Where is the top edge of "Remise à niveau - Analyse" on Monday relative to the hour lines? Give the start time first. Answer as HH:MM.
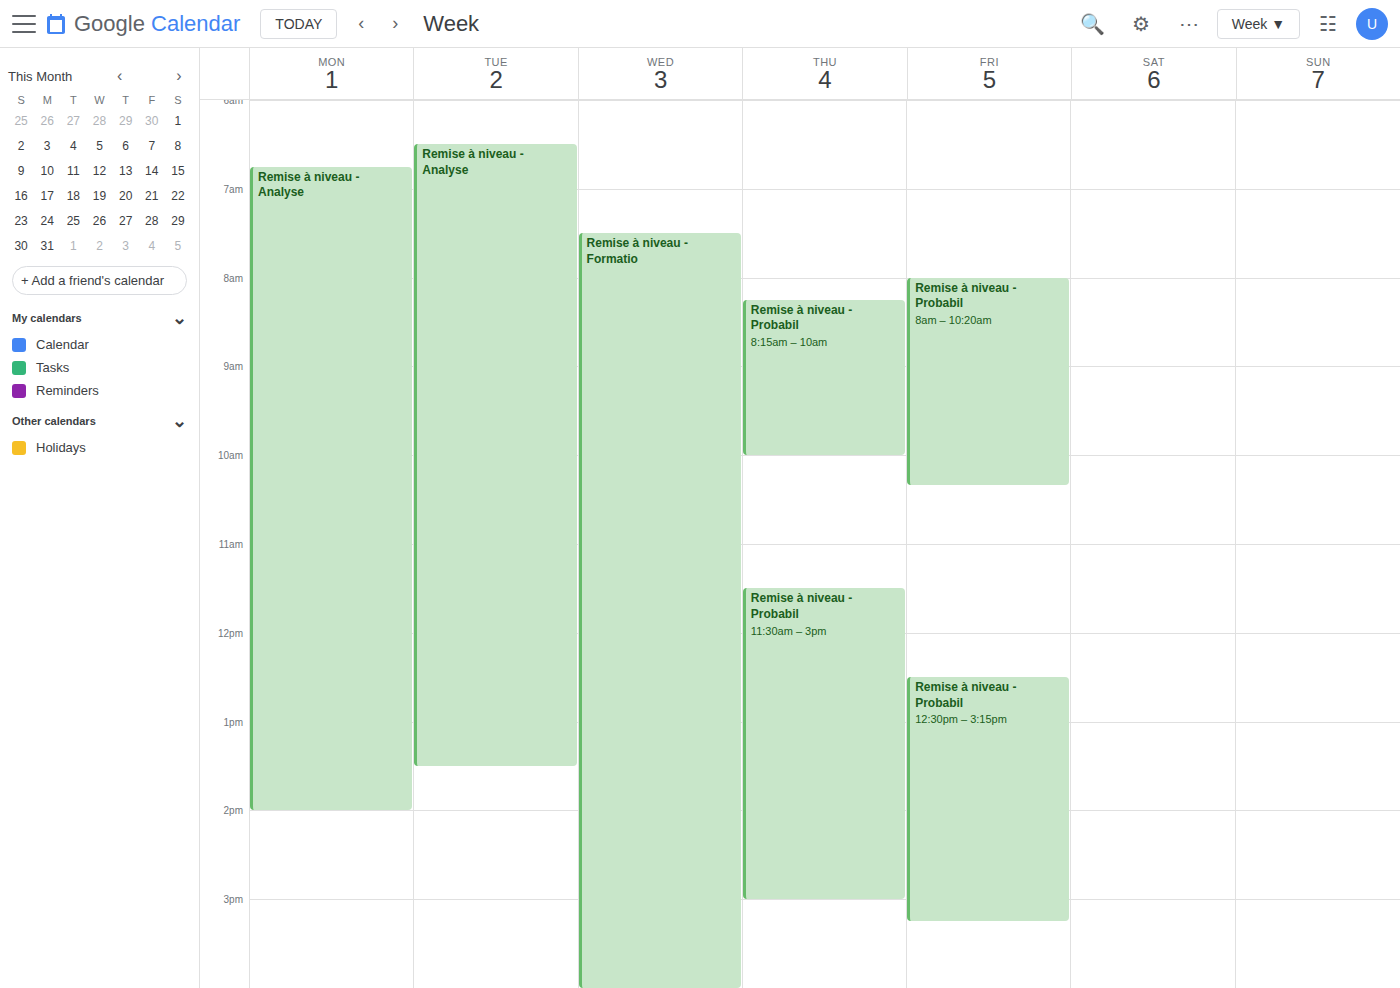
06:45 -- neither: three quarters of the way from the 06:00 line to the 07:00 line.